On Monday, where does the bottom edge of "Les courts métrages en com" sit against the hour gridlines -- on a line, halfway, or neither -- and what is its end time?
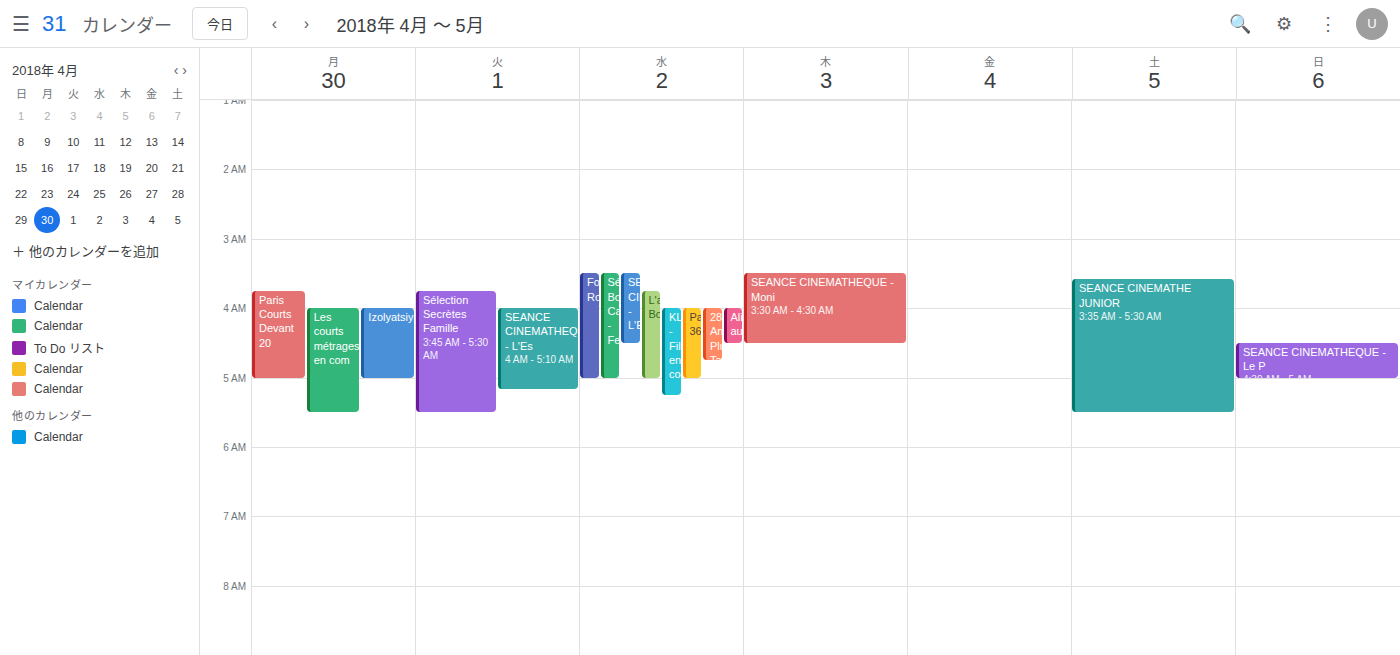
05:30 -- halfway between the 05:00 and 06:00 lines.